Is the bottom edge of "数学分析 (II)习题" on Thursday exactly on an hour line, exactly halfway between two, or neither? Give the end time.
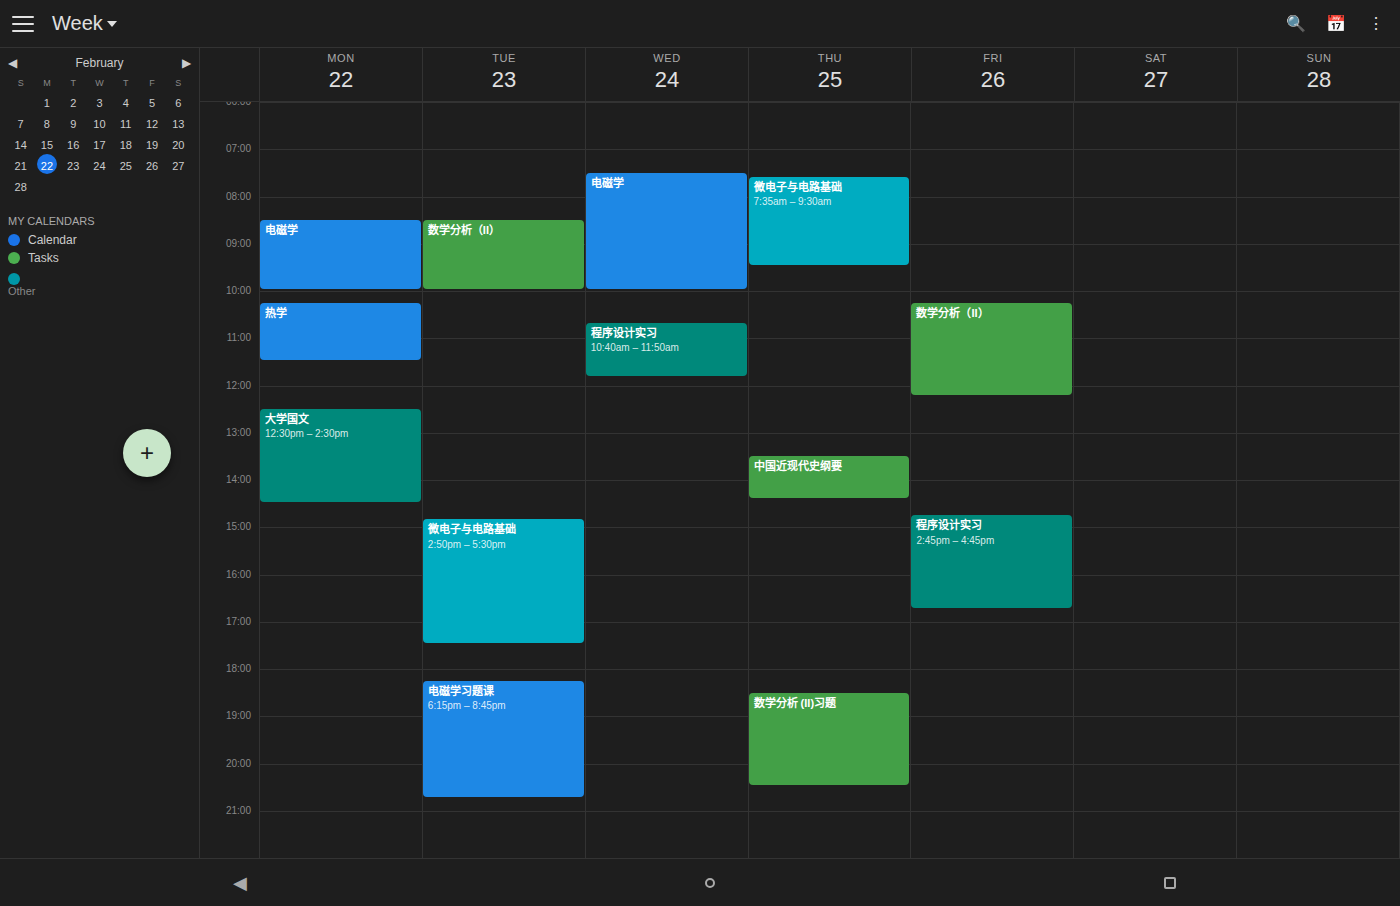
8:30 PM -- halfway between the 8 PM and 9 PM lines.